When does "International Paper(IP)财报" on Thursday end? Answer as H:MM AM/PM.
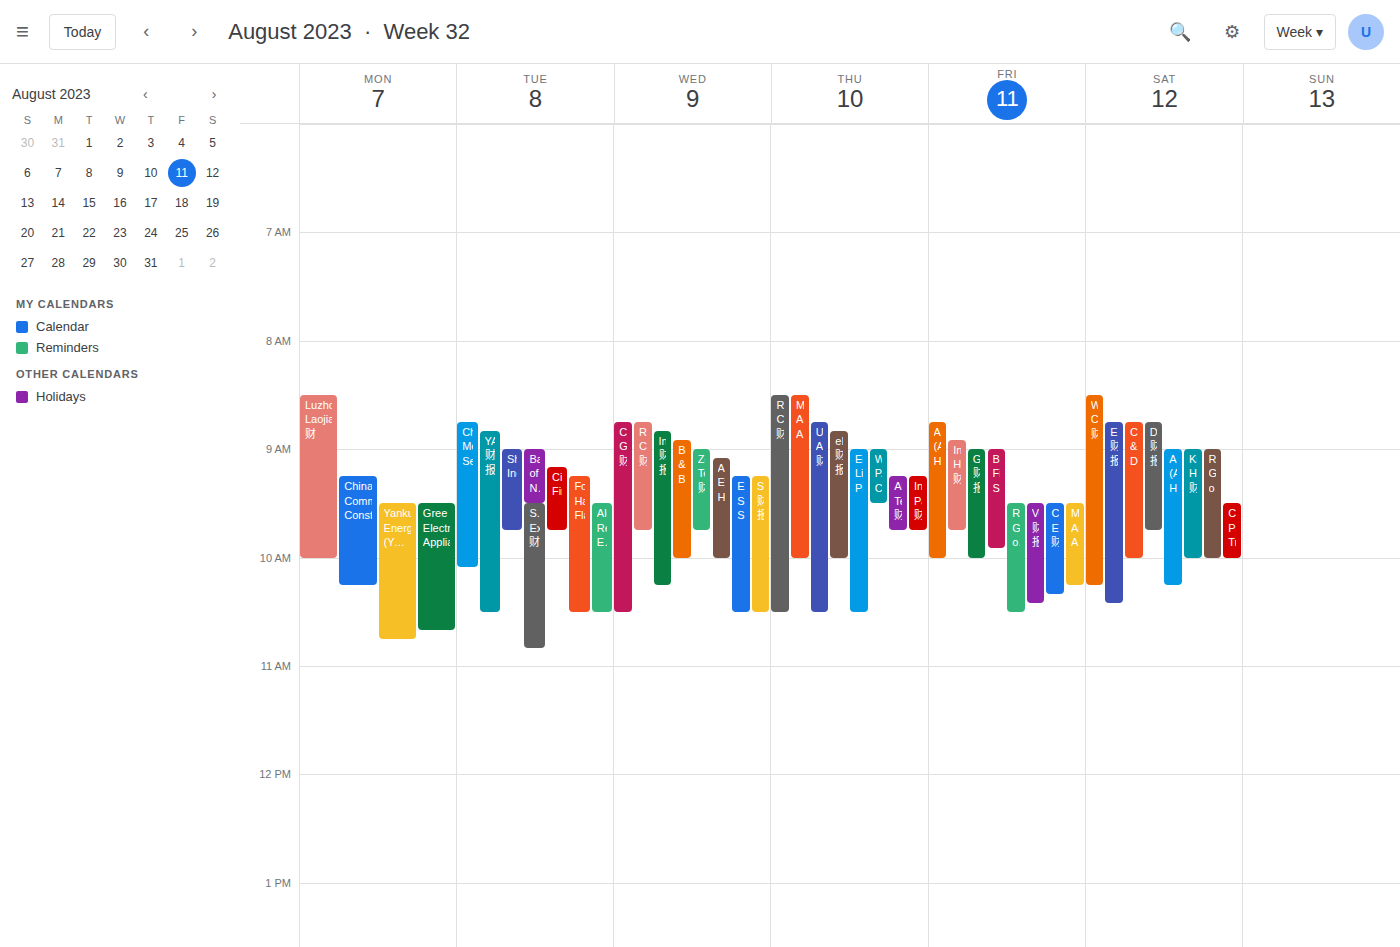
9:45 AM